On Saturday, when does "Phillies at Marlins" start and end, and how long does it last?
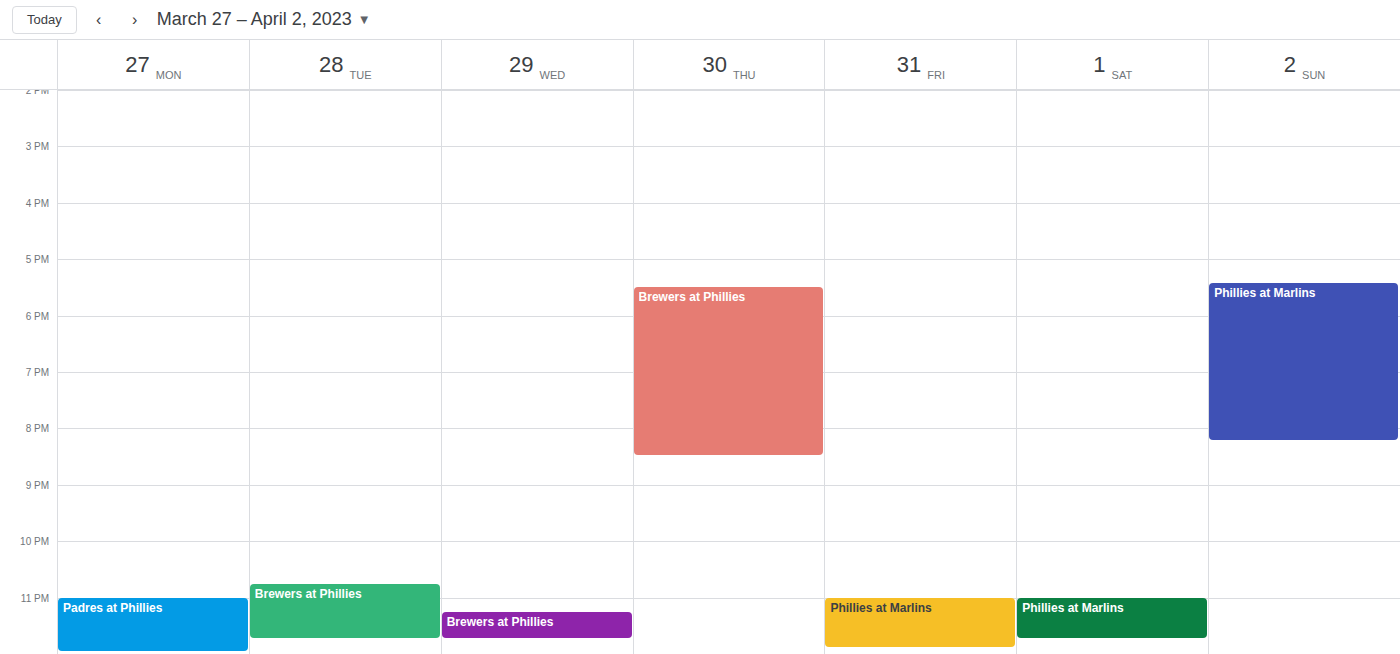
11:00 PM to 11:45 PM, 45 minutes